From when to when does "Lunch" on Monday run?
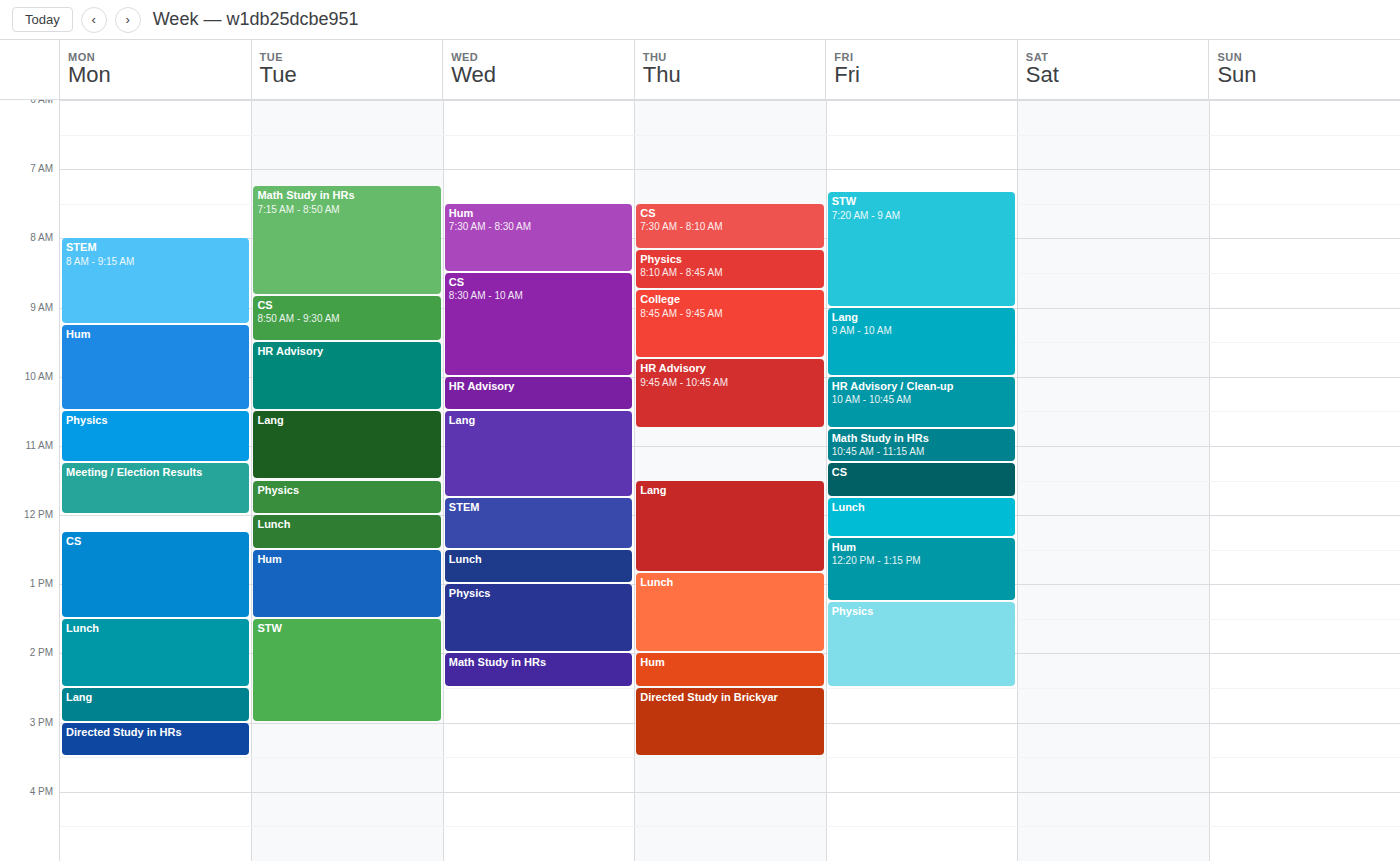
1:30 PM to 2:30 PM